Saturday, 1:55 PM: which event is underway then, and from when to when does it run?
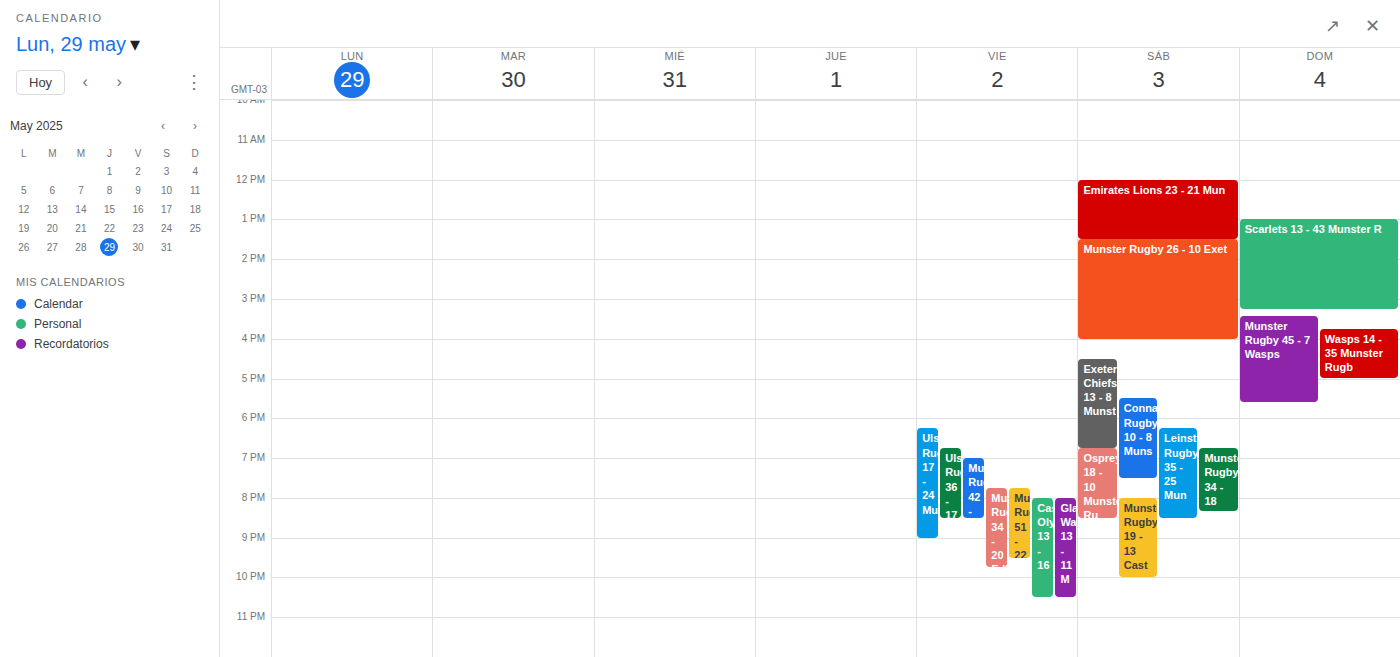
"Munster Rugby 26 - 10 Exet", 1:30 PM to 4:00 PM